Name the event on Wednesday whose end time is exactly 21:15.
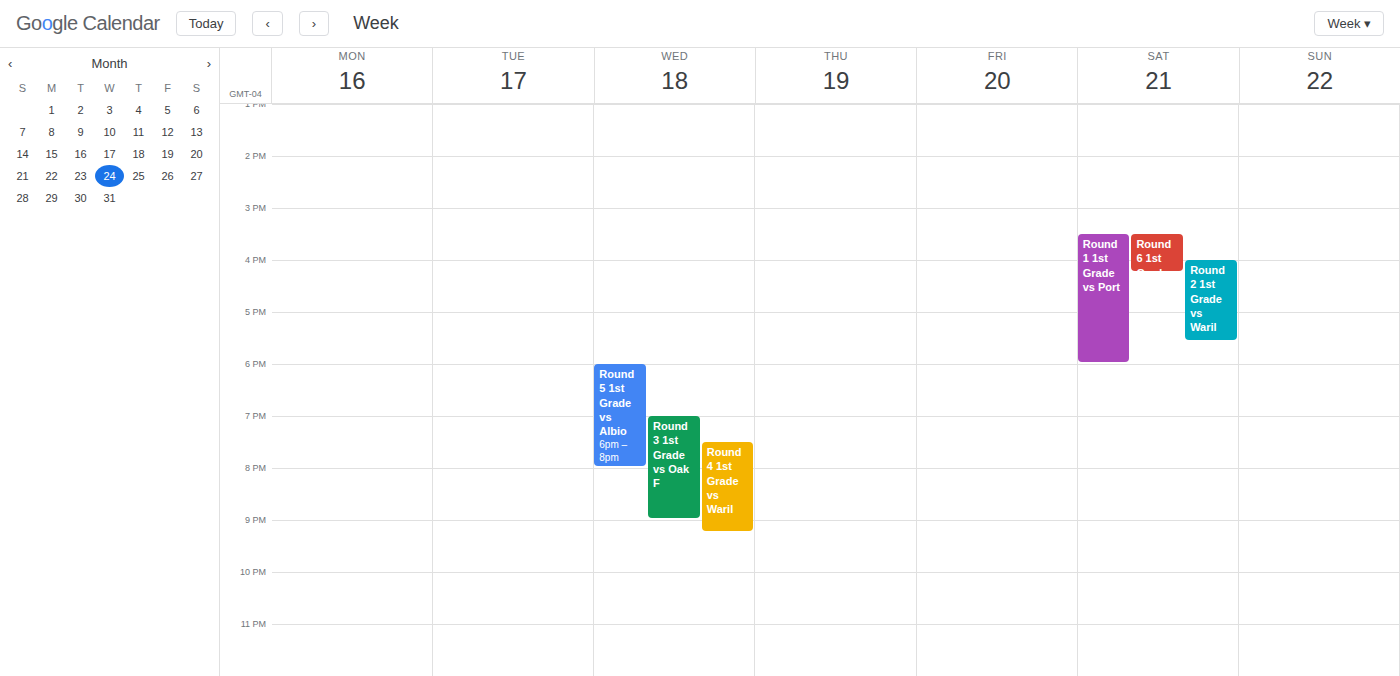
"Round 4 1st Grade vs Waril"